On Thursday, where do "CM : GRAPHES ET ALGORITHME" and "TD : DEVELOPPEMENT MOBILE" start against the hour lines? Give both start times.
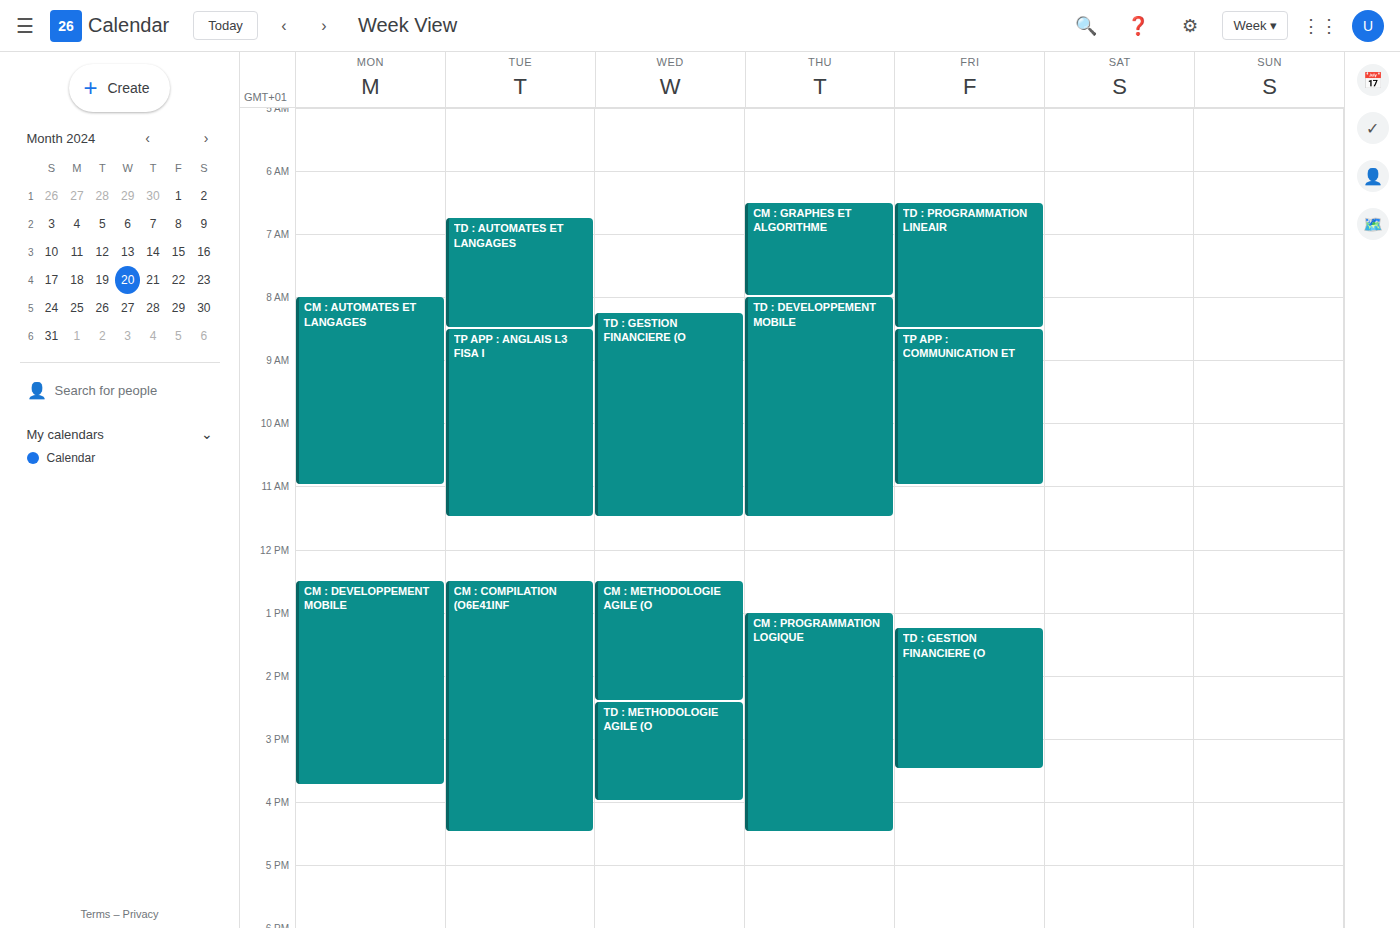
"CM : GRAPHES ET ALGORITHME": 6:30 AM, halfway between the 6 AM and 7 AM lines. "TD : DEVELOPPEMENT MOBILE": 8:00 AM, exactly on the 8 AM line.